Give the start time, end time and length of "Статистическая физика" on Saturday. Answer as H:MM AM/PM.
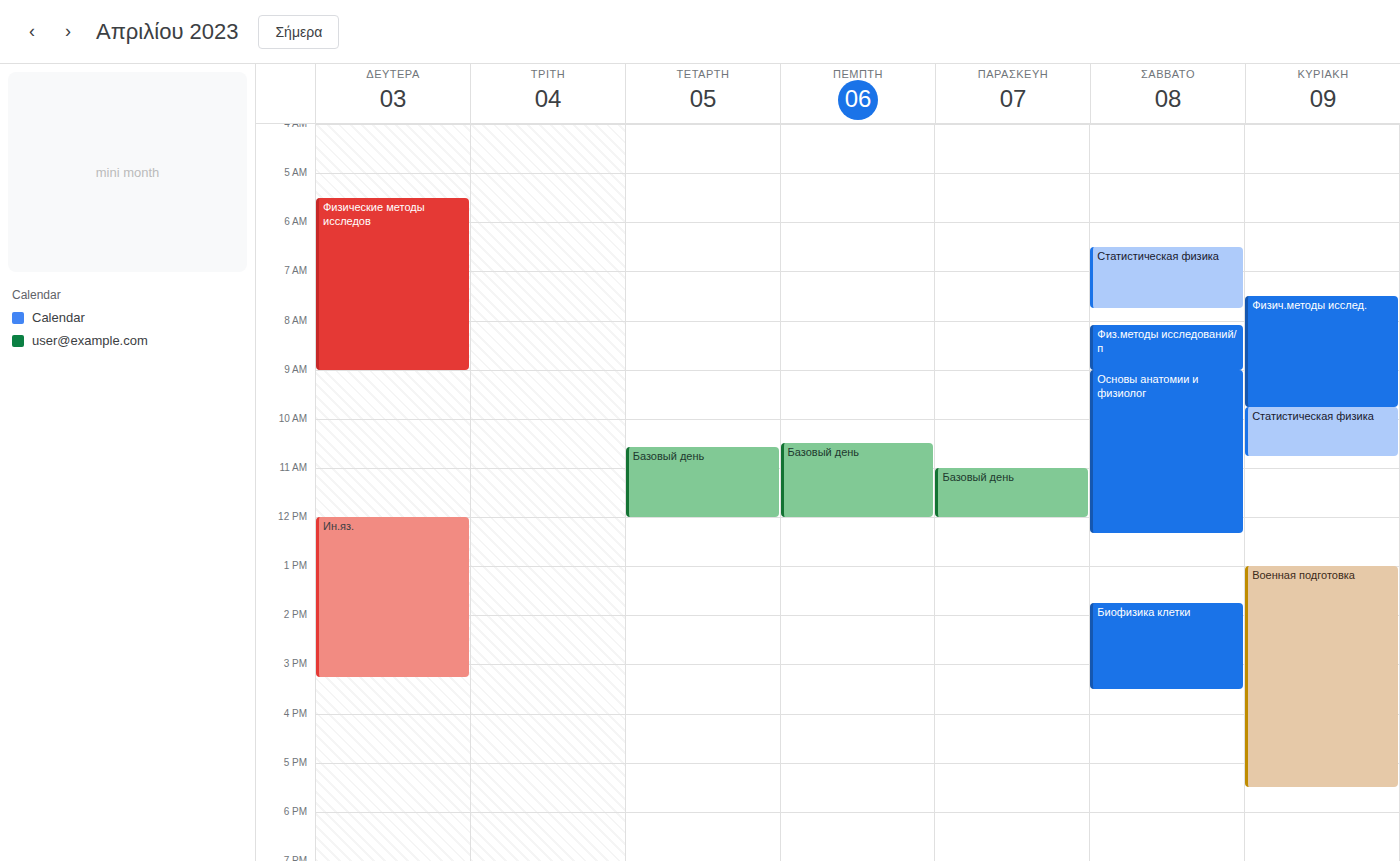
6:30 AM to 7:45 AM, 1 hour 15 minutes